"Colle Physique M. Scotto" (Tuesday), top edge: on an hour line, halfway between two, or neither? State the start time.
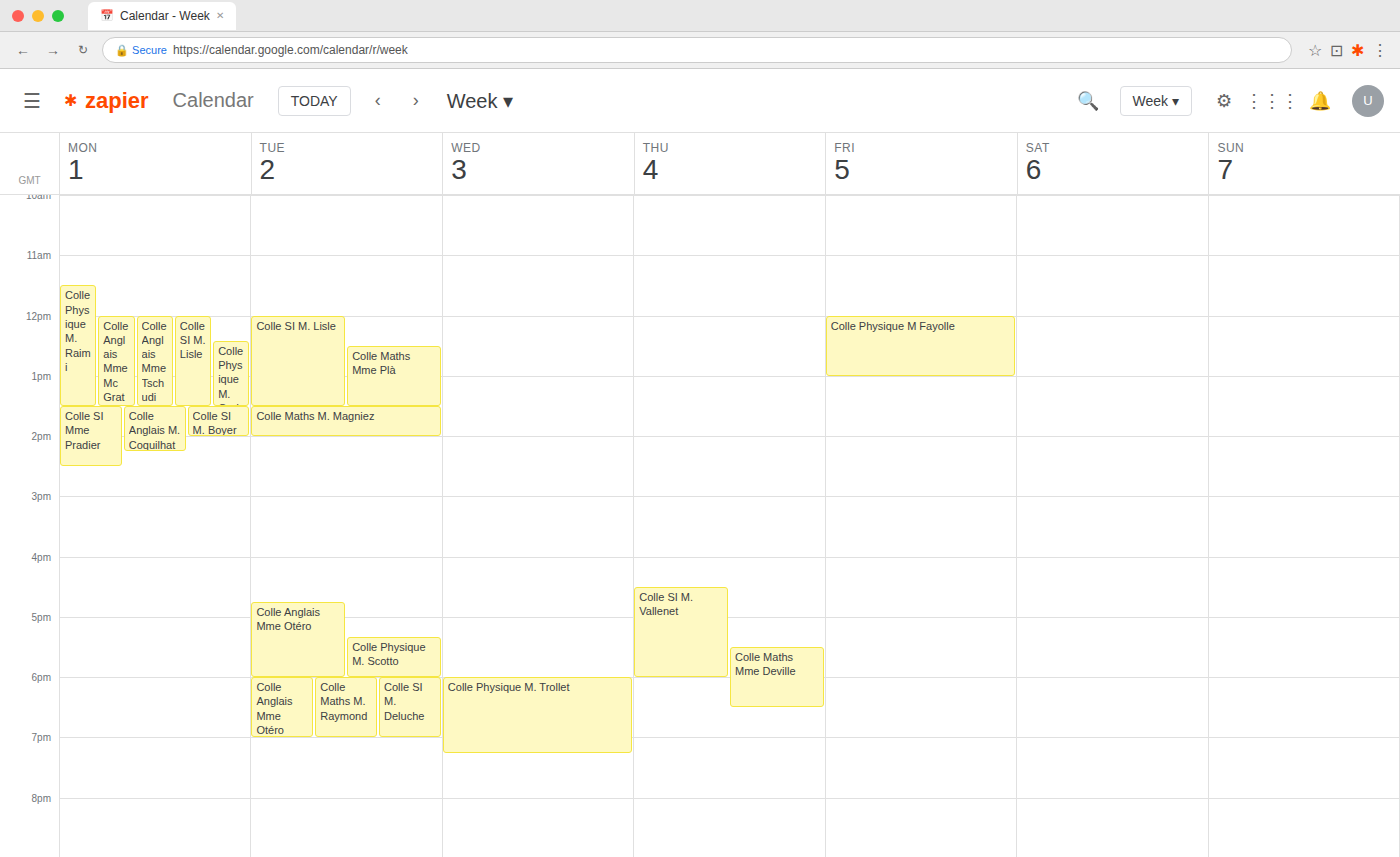
17:20 -- neither: 20 minutes below the 17:00 line and 40 minutes above the 18:00 line.